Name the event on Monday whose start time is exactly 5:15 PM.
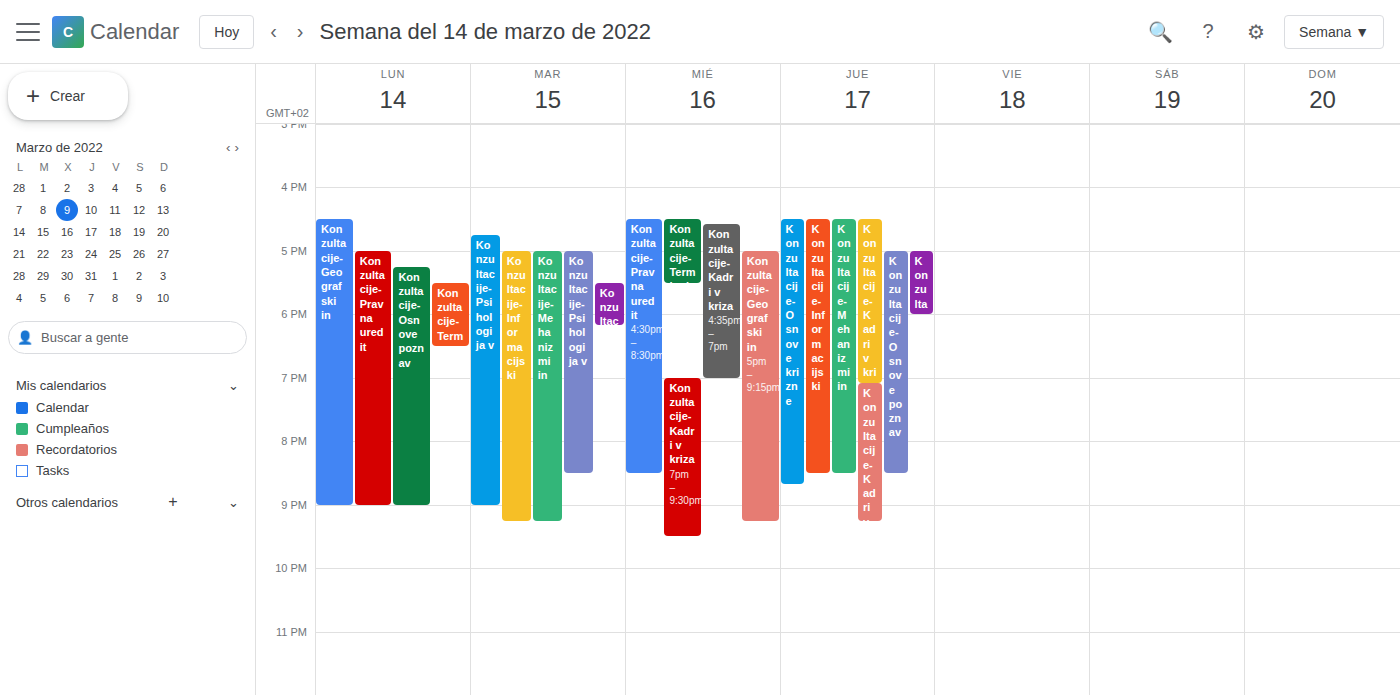
"Konzultacije-Osnove poznav"